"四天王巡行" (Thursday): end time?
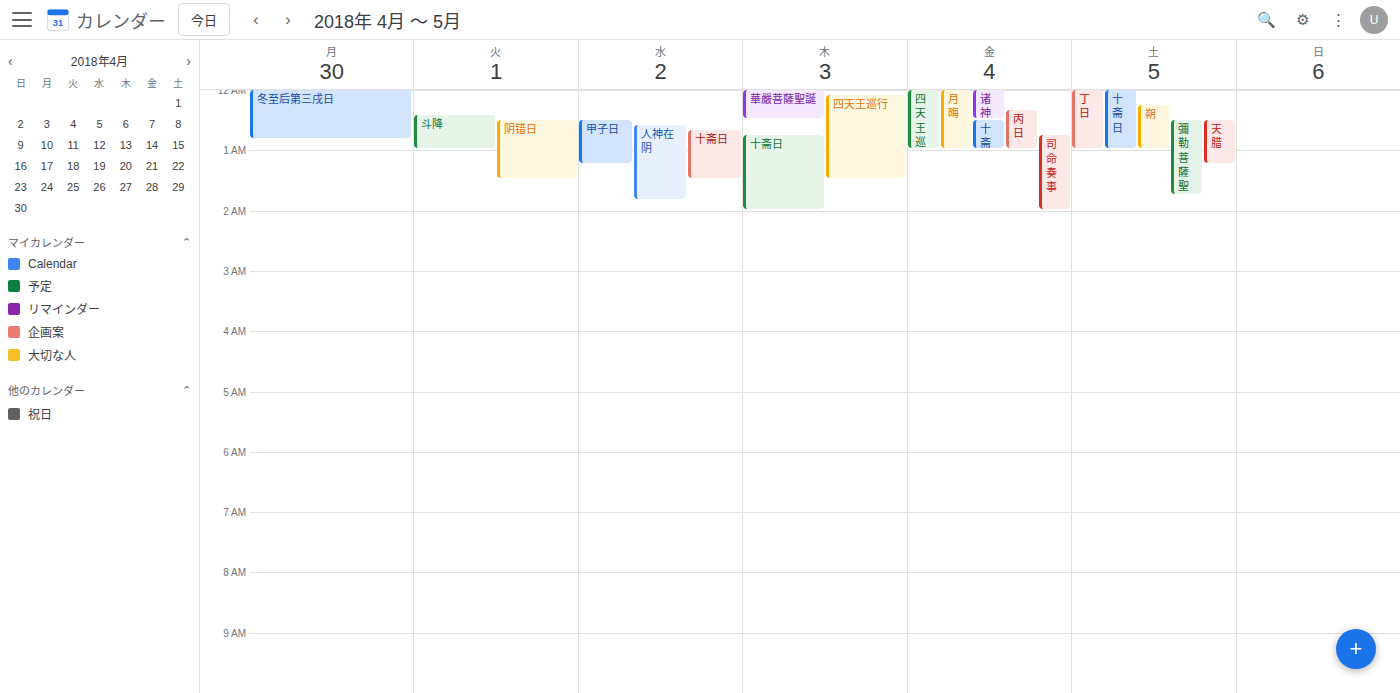
01:30